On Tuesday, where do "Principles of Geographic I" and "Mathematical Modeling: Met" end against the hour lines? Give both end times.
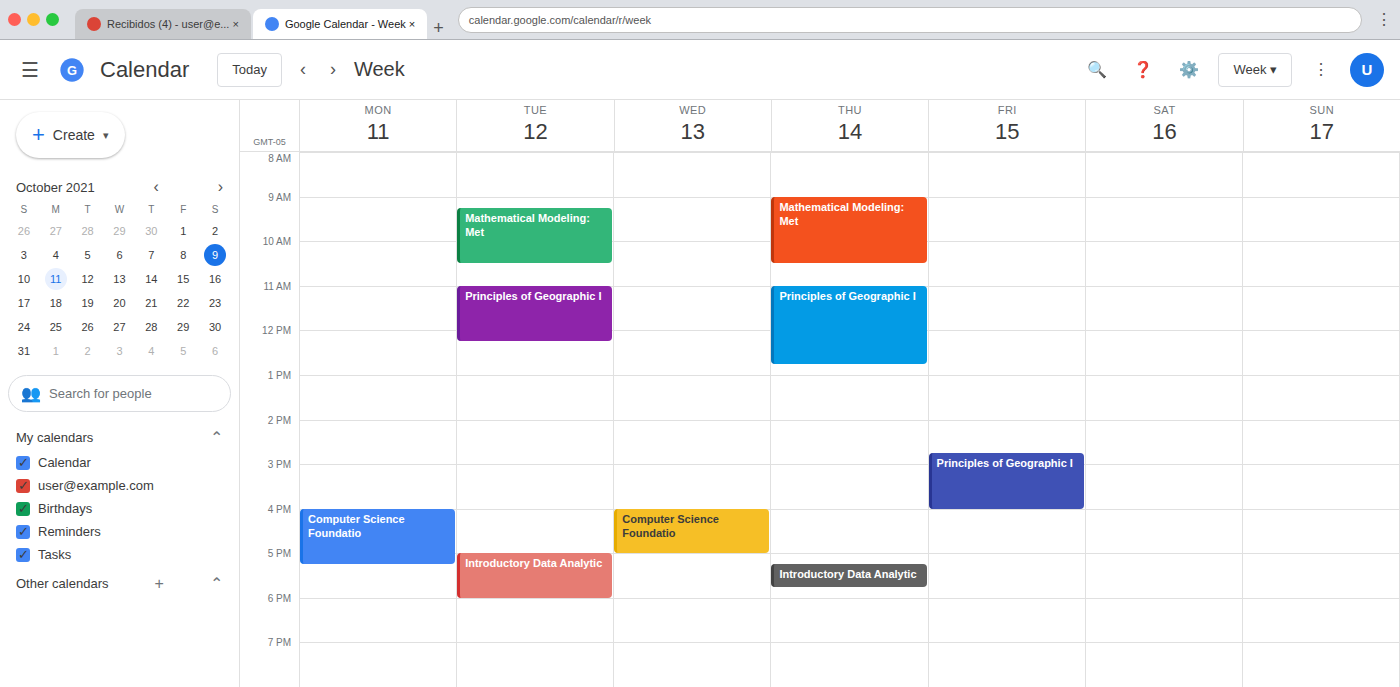
"Principles of Geographic I": 12:15 PM, neither: a quarter of the way from the 12 PM line to the 1 PM line. "Mathematical Modeling: Met": 10:30 AM, halfway between the 10 AM and 11 AM lines.